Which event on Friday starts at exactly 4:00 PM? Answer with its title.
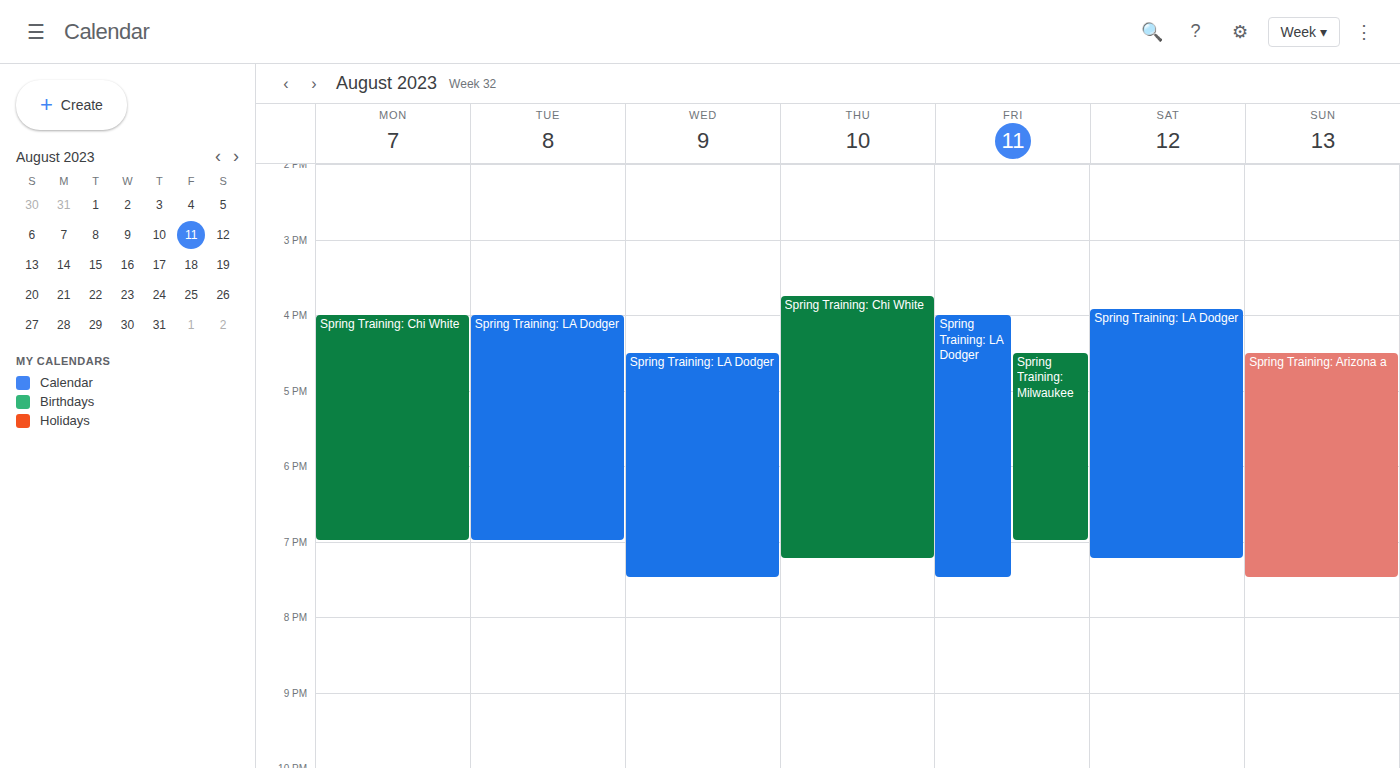
"Spring Training: LA Dodger"